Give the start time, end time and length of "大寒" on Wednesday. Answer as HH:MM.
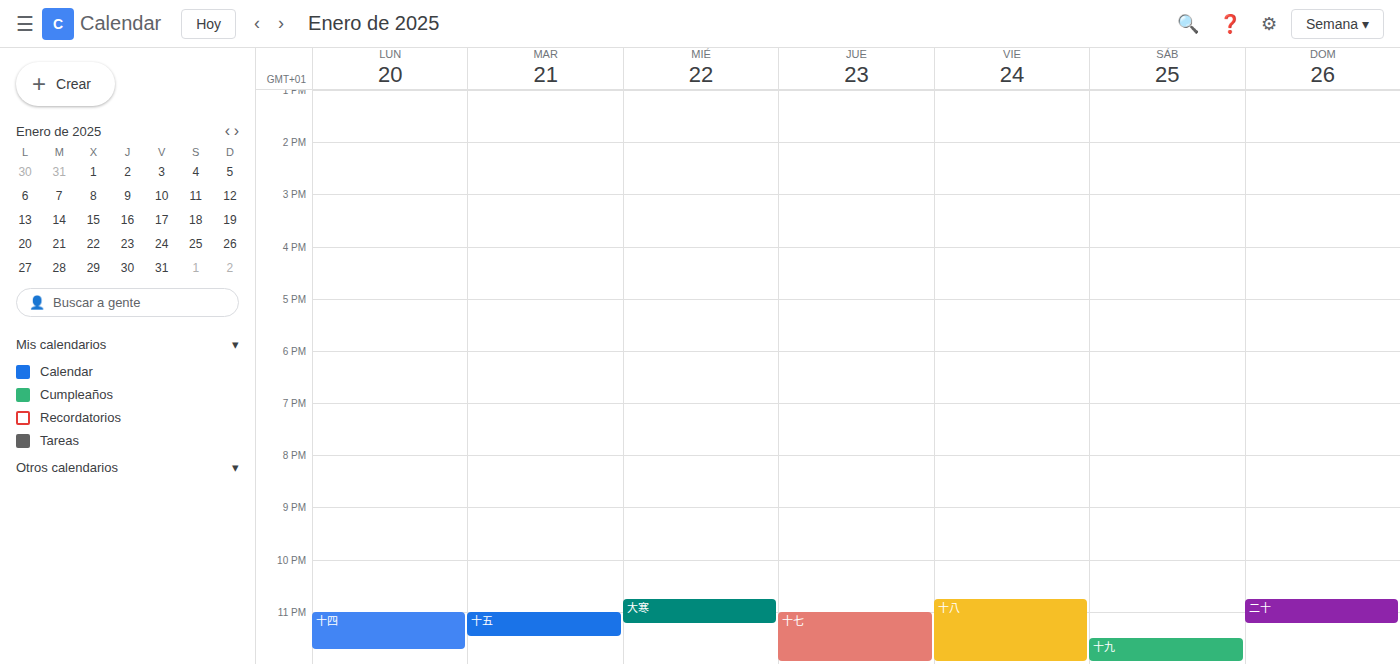
22:45 to 23:15, 30 minutes